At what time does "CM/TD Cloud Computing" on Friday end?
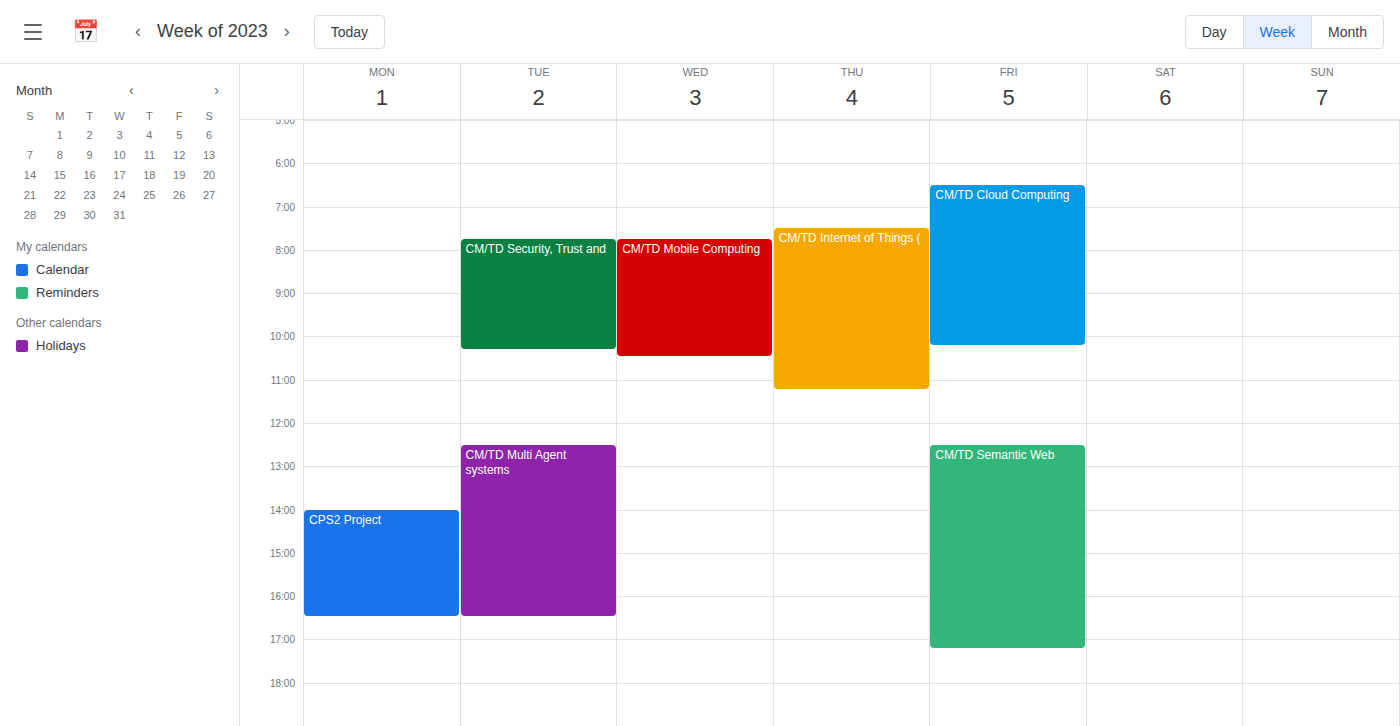
10:15 AM